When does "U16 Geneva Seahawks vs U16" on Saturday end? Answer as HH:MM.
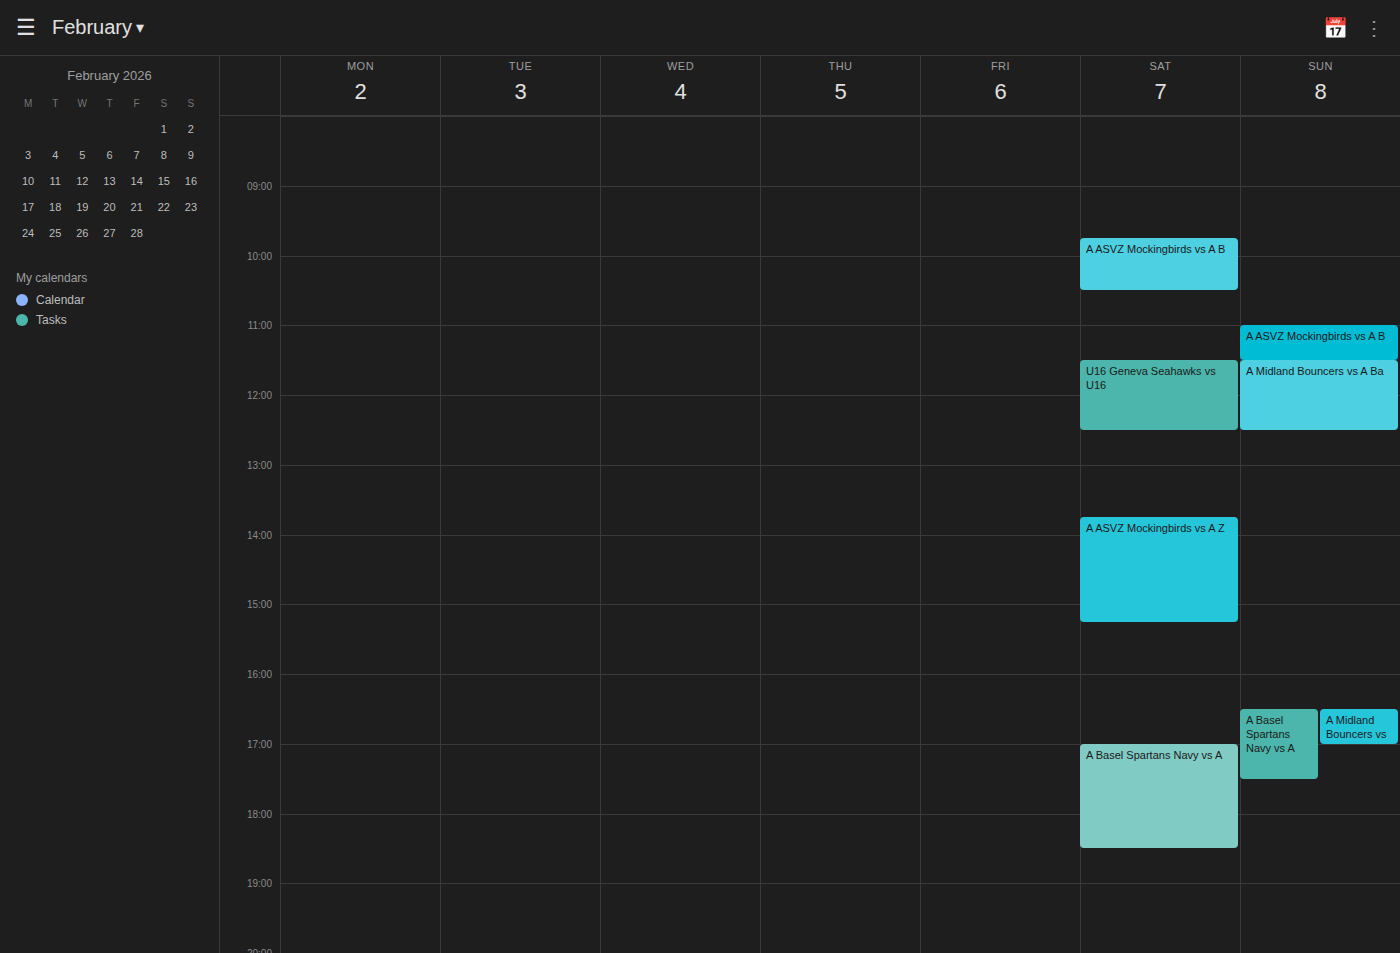
12:30